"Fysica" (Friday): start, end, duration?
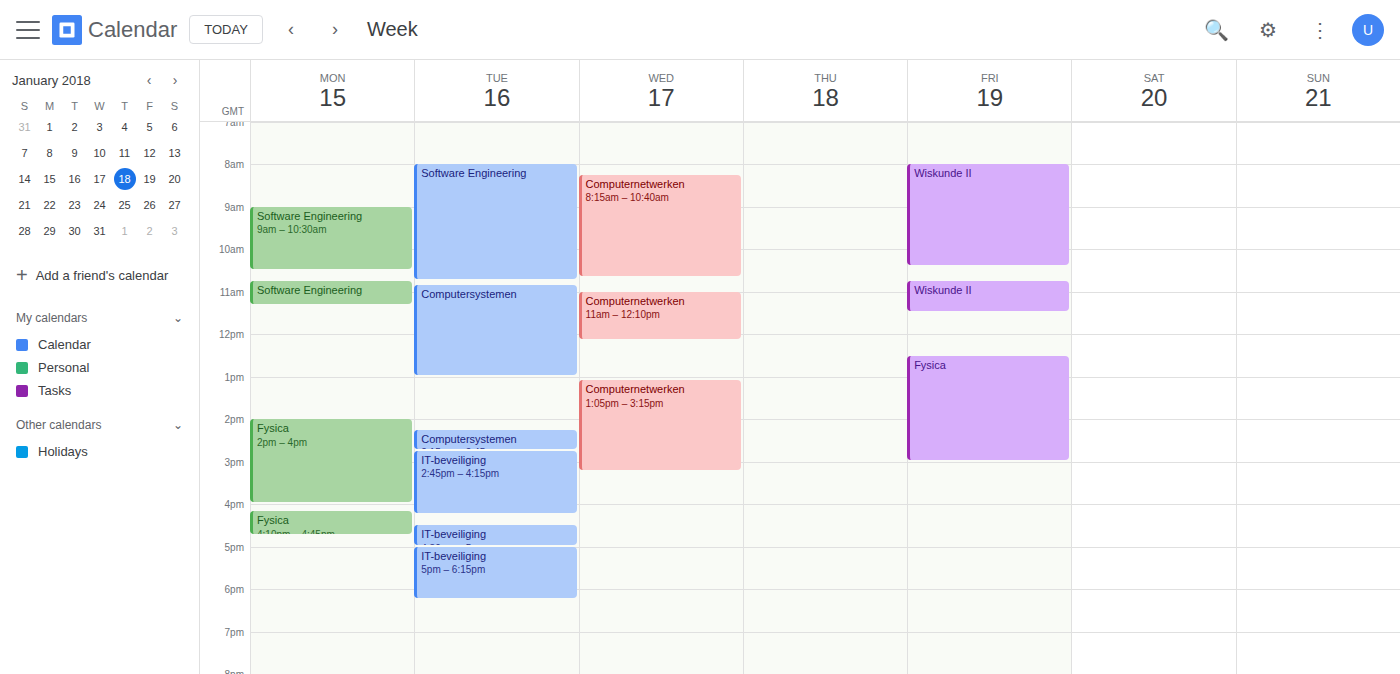
12:30 PM to 3:00 PM, 2 hours 30 minutes